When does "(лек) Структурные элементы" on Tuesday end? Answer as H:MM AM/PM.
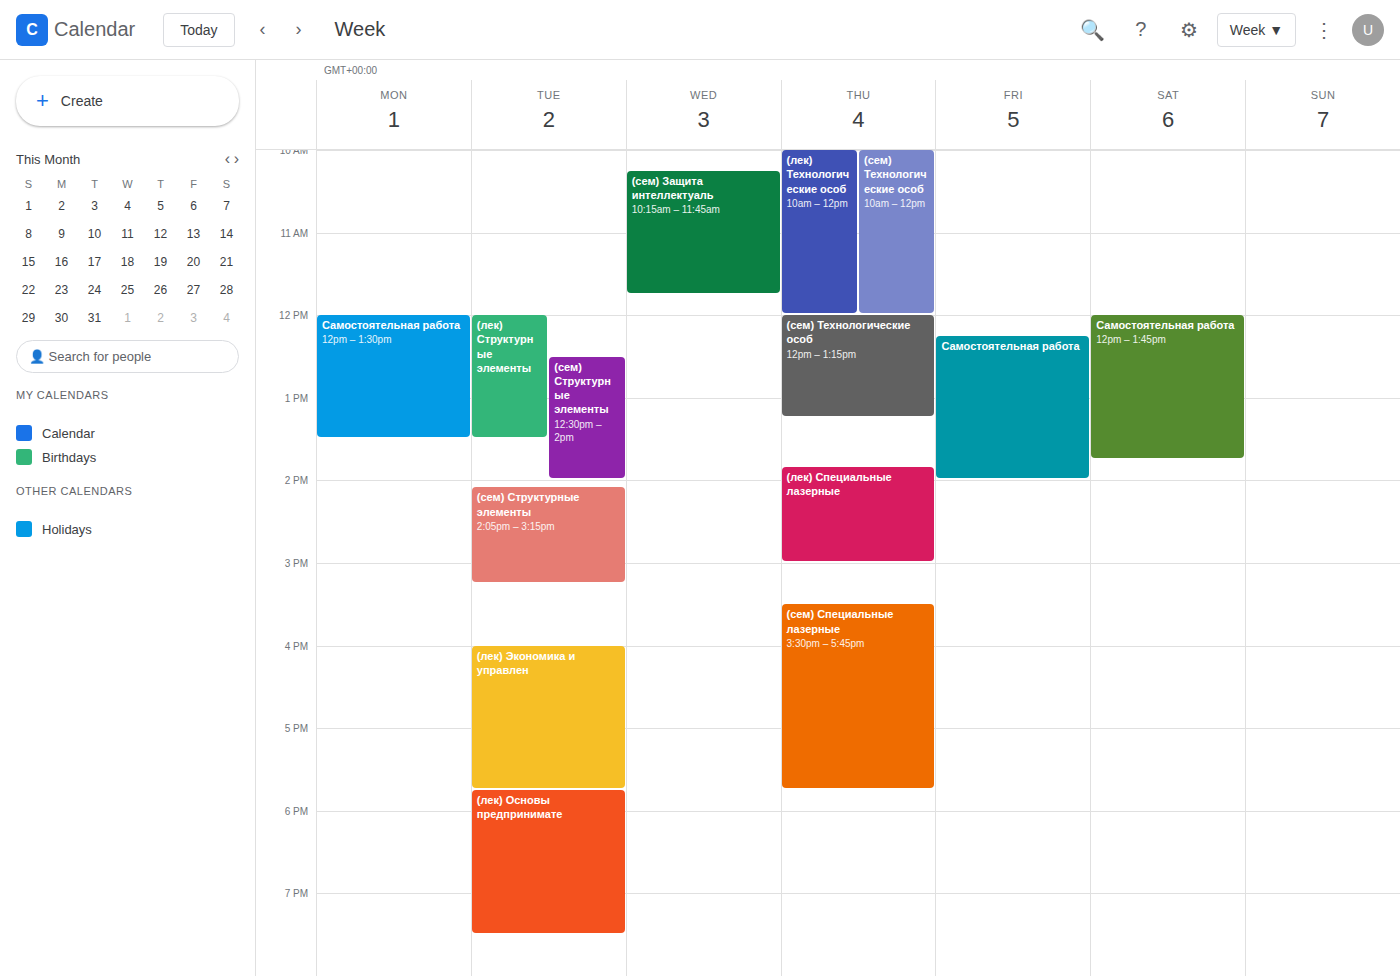
1:30 PM